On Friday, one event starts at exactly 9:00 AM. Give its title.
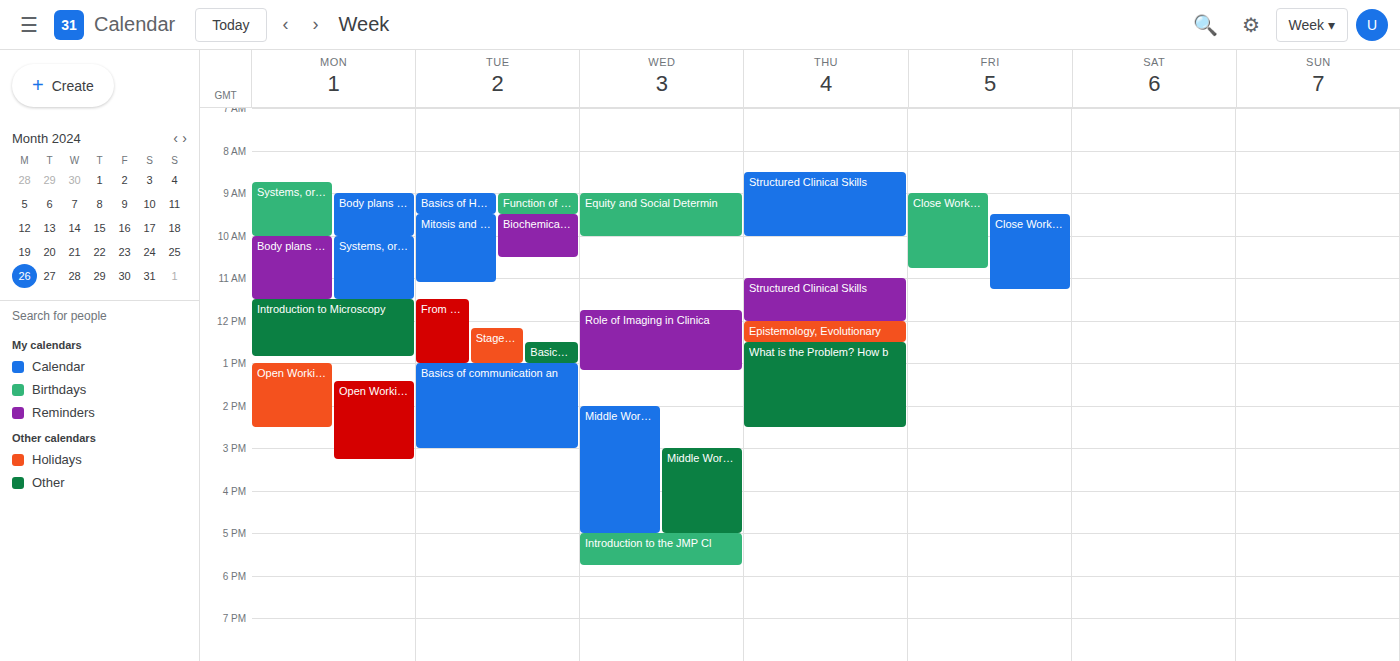
"Close Working Problem 3"